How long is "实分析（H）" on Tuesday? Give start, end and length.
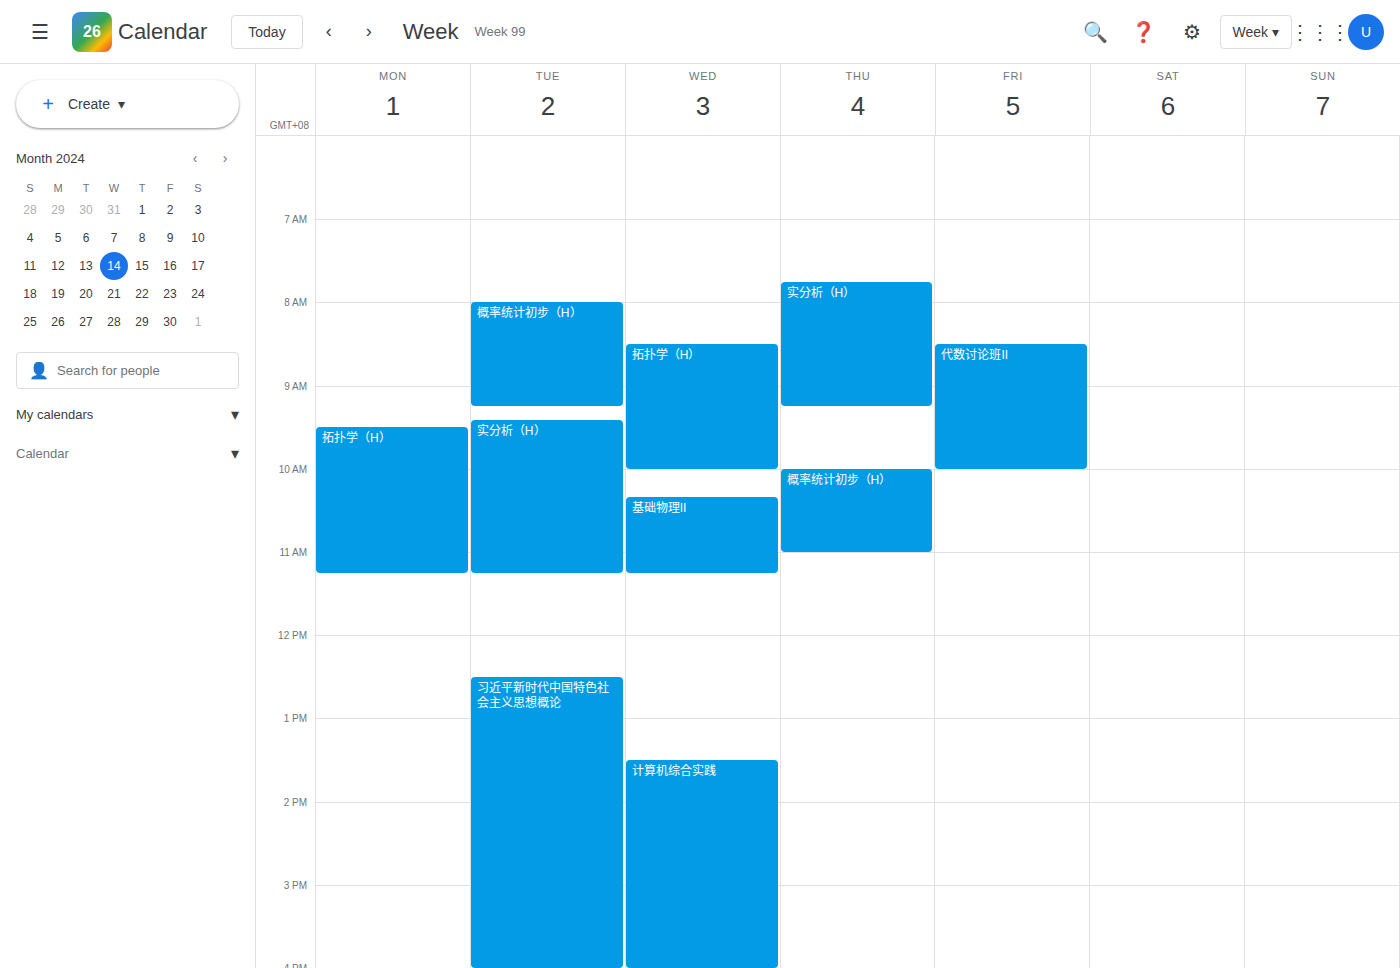
9:25 AM to 11:15 AM, 1 hour 50 minutes